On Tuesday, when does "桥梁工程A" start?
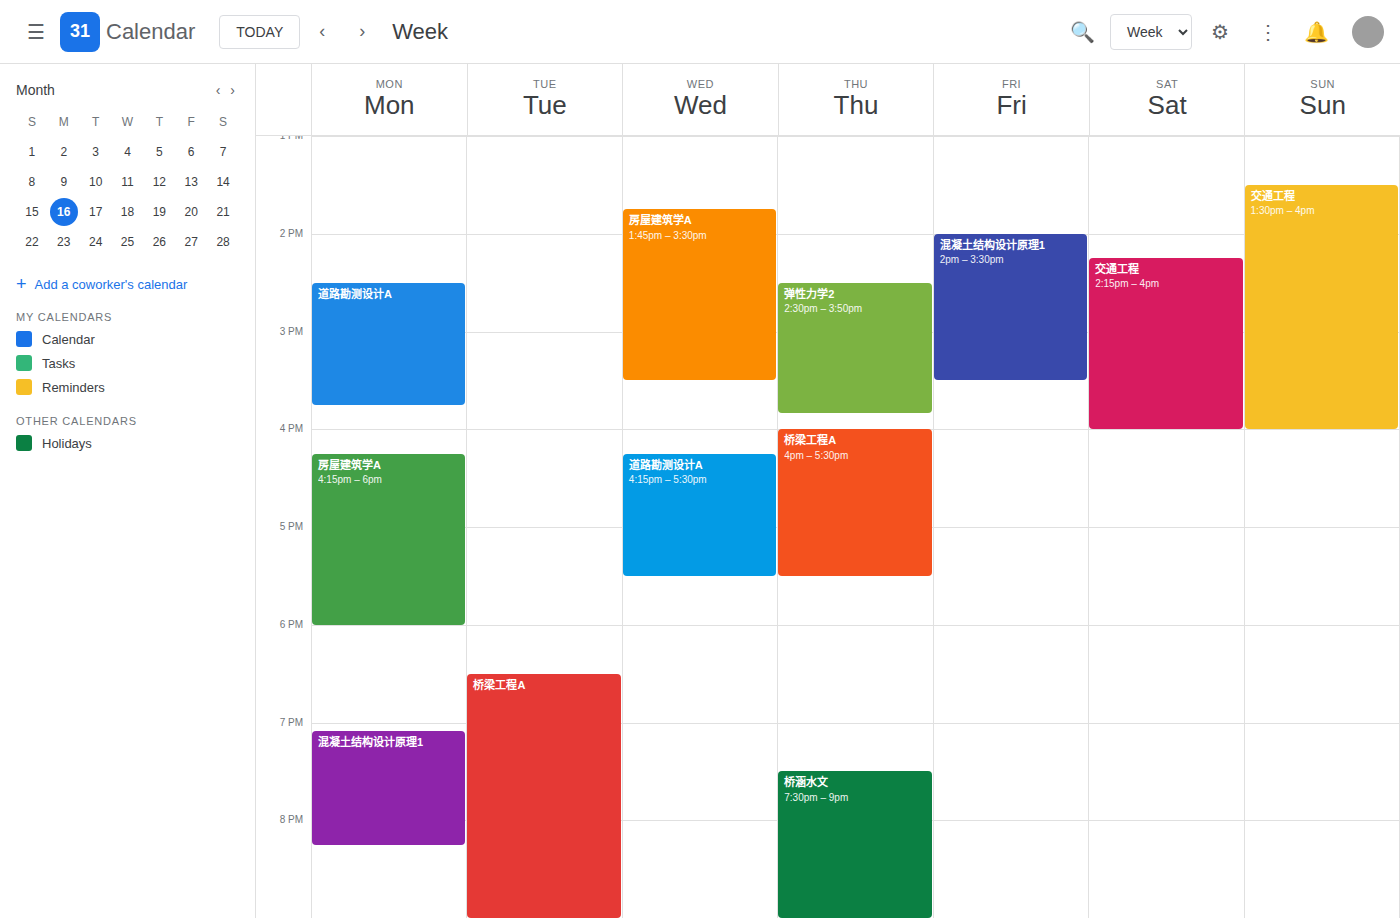
6:30 PM